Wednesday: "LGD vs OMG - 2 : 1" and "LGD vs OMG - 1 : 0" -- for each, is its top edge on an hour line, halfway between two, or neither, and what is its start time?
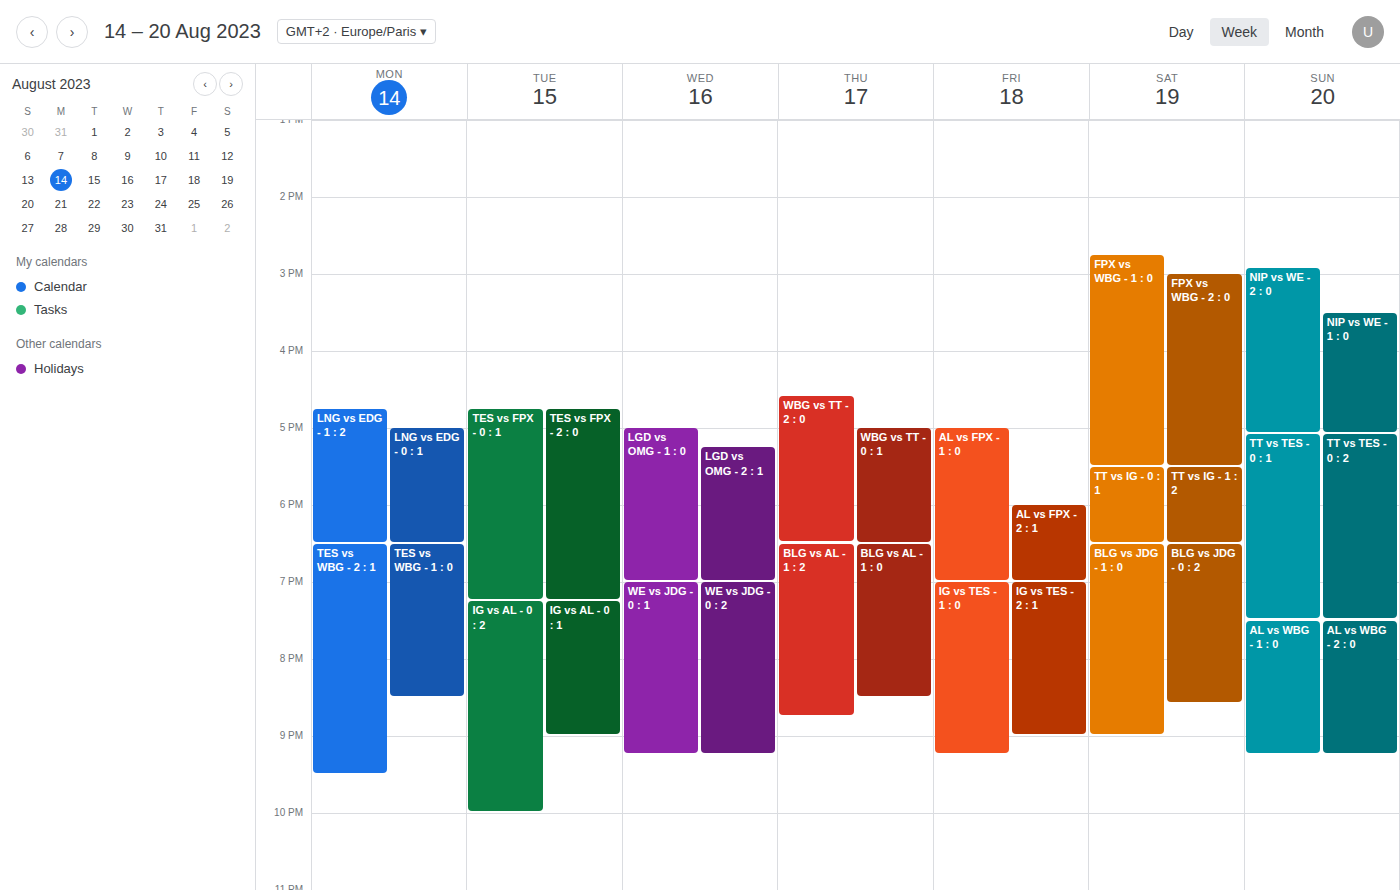
"LGD vs OMG - 2 : 1": 5:15 PM, neither: a quarter of the way from the 5 PM line to the 6 PM line. "LGD vs OMG - 1 : 0": 5:00 PM, exactly on the 5 PM line.